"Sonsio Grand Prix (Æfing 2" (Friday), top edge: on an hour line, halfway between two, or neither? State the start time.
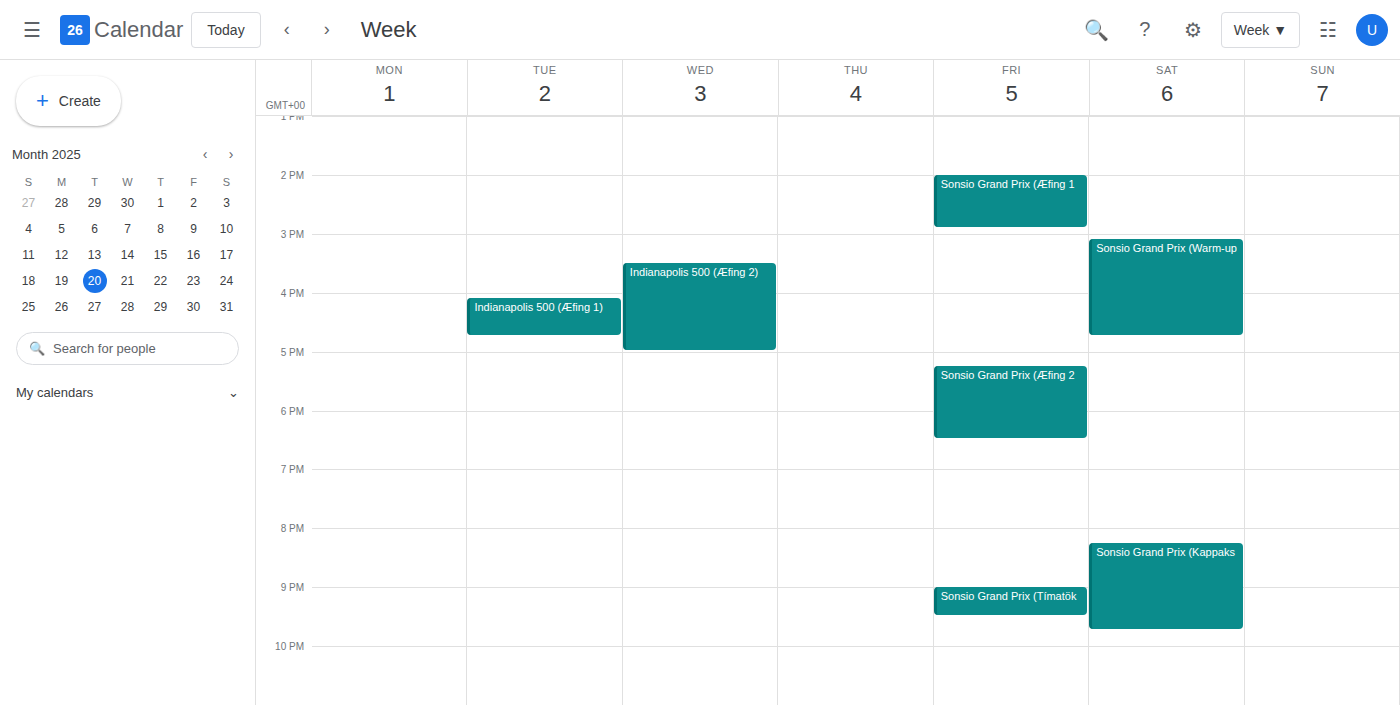
5:15 PM -- neither: a quarter of the way from the 5 PM line to the 6 PM line.